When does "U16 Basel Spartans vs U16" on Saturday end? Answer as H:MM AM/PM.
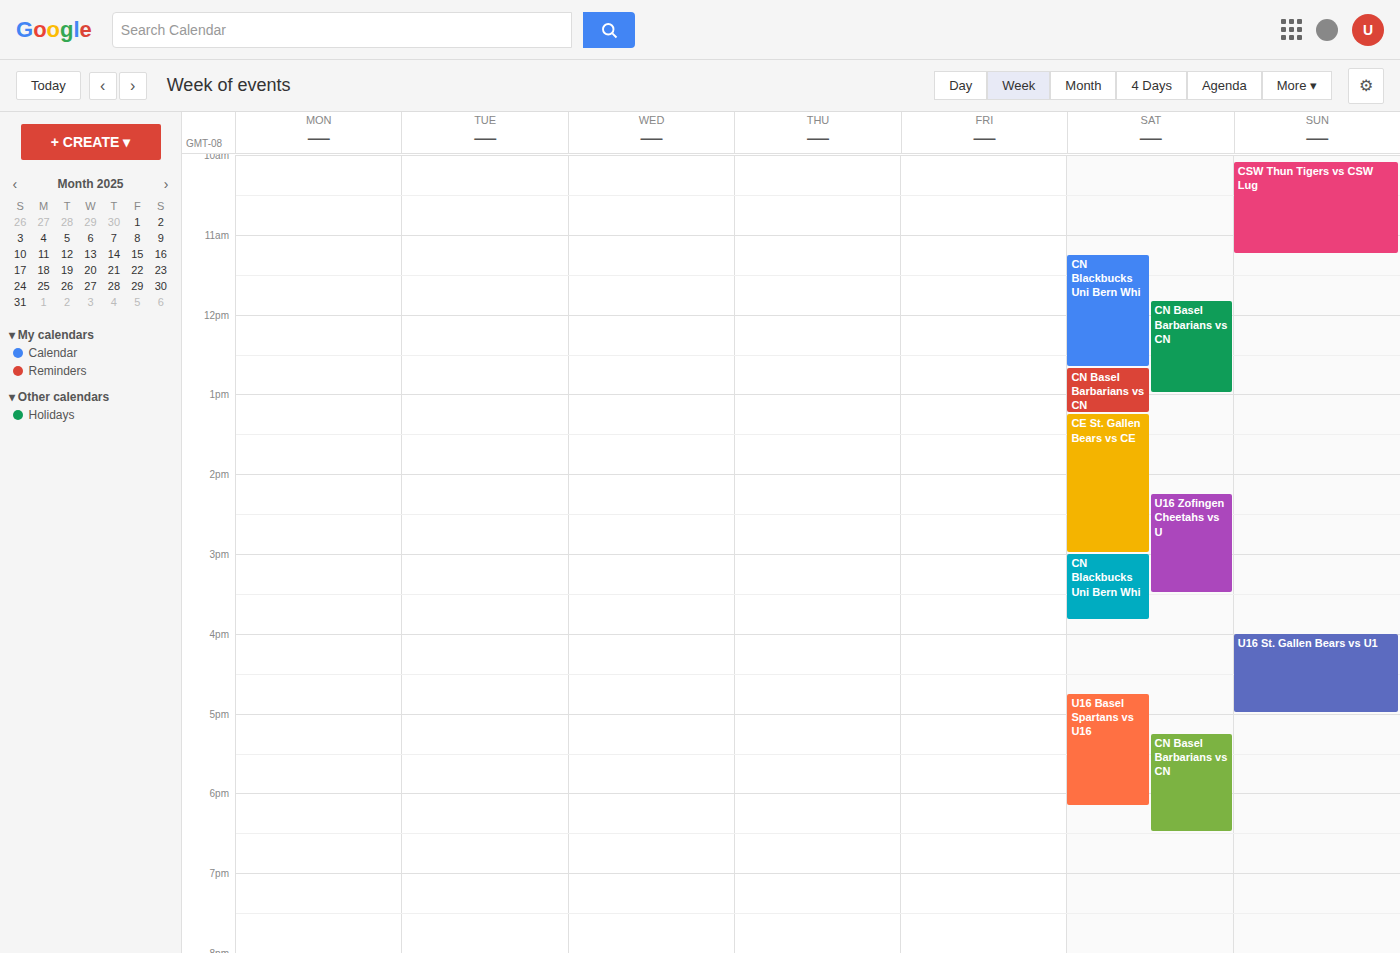
6:10 PM